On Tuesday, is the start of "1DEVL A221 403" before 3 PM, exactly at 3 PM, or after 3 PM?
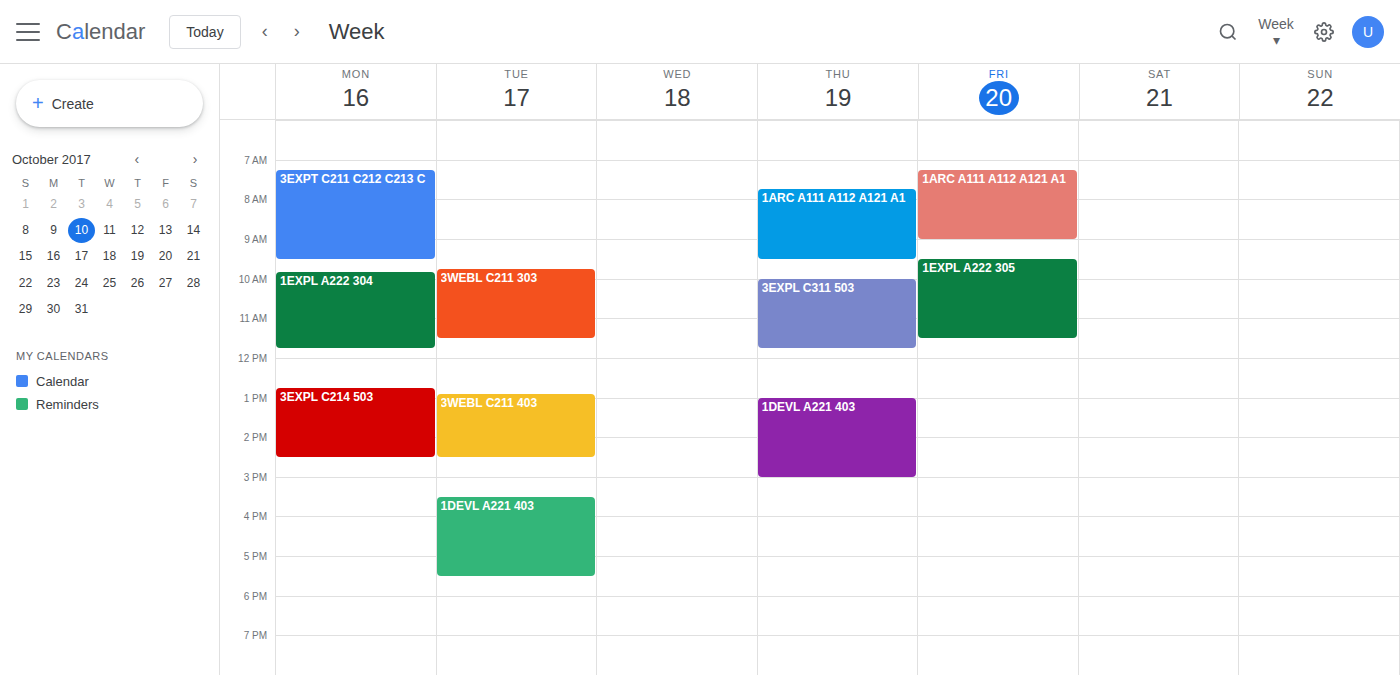
3:30 PM -- after 3 PM, 30 minutes below the 3 PM line.